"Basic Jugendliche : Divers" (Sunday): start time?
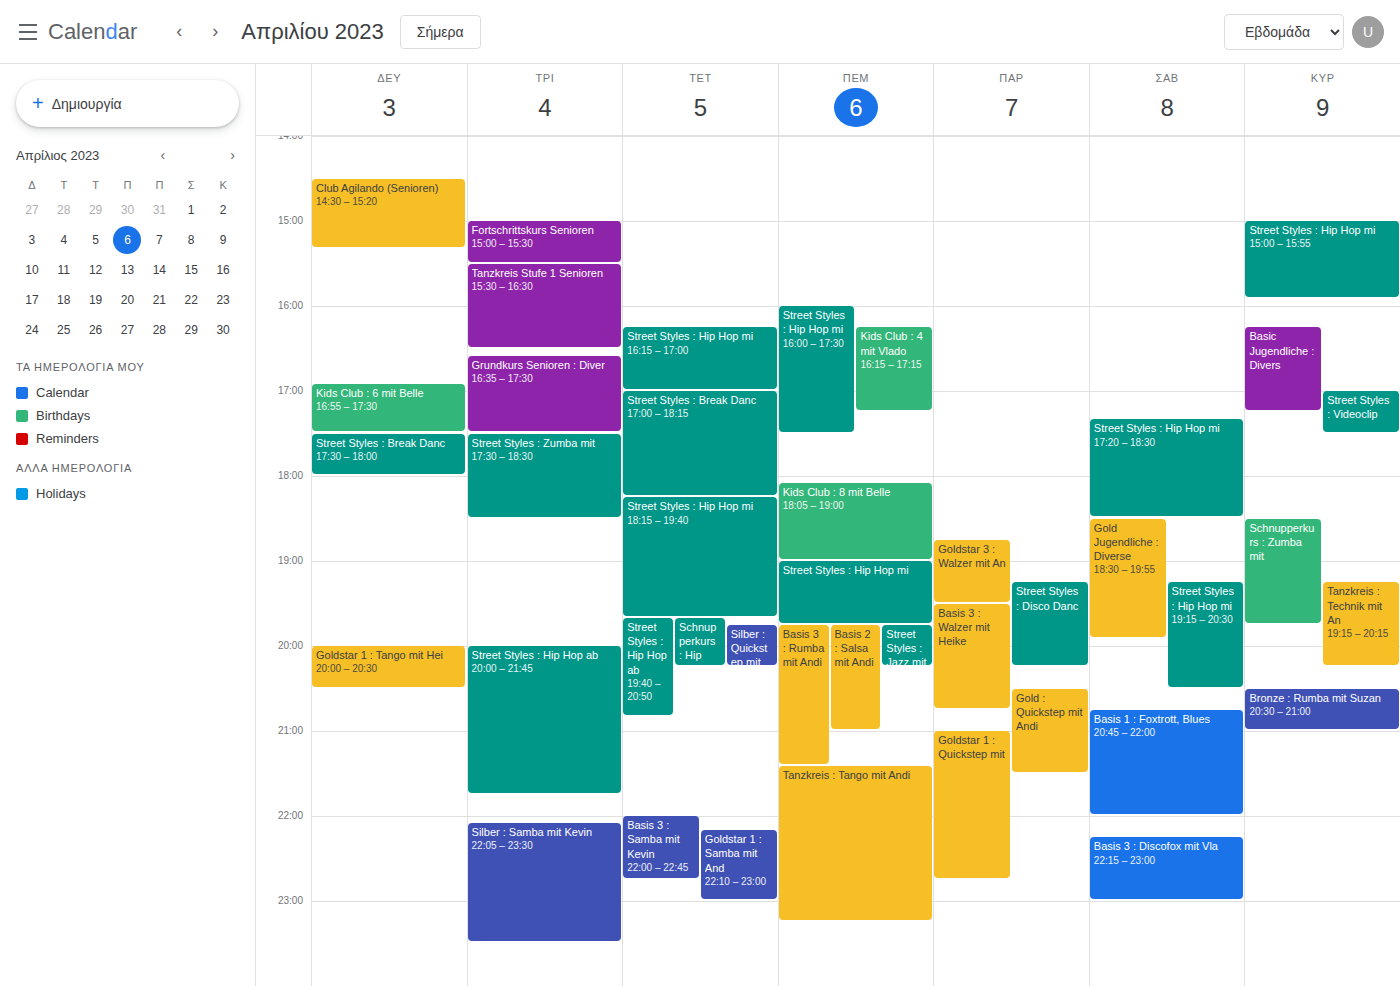
16:15